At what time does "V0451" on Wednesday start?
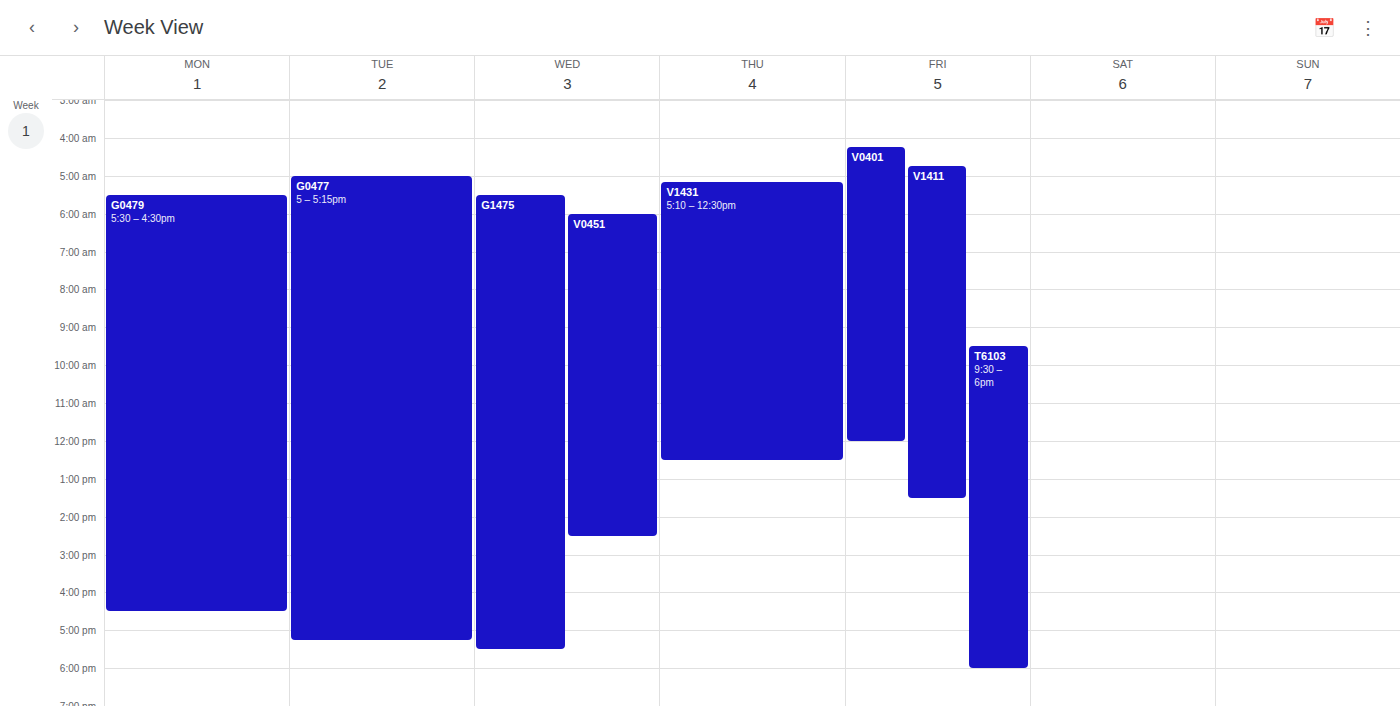
6:00 AM